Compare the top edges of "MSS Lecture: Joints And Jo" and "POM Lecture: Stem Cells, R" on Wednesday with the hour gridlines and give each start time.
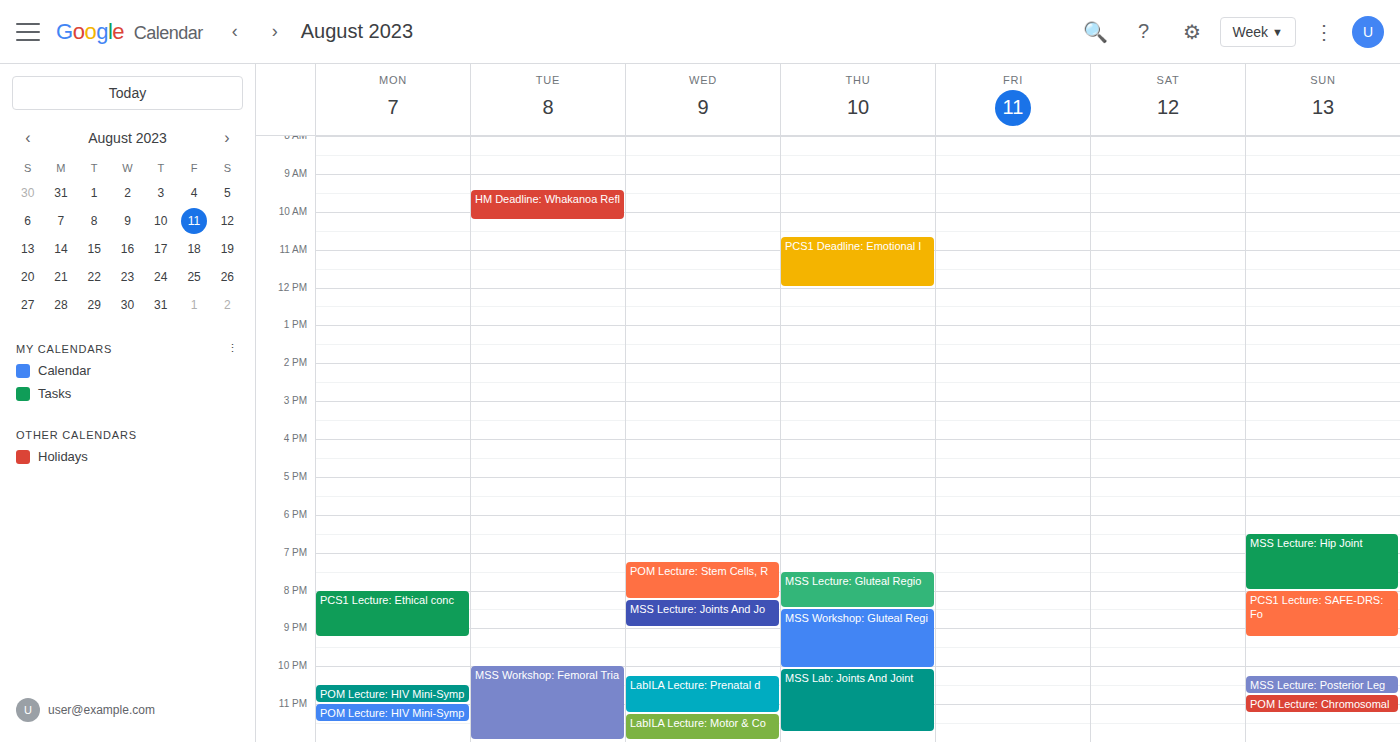
"MSS Lecture: Joints And Jo": 8:15 PM, neither: a quarter of the way from the 8 PM line to the 9 PM line. "POM Lecture: Stem Cells, R": 7:15 PM, neither: a quarter of the way from the 7 PM line to the 8 PM line.